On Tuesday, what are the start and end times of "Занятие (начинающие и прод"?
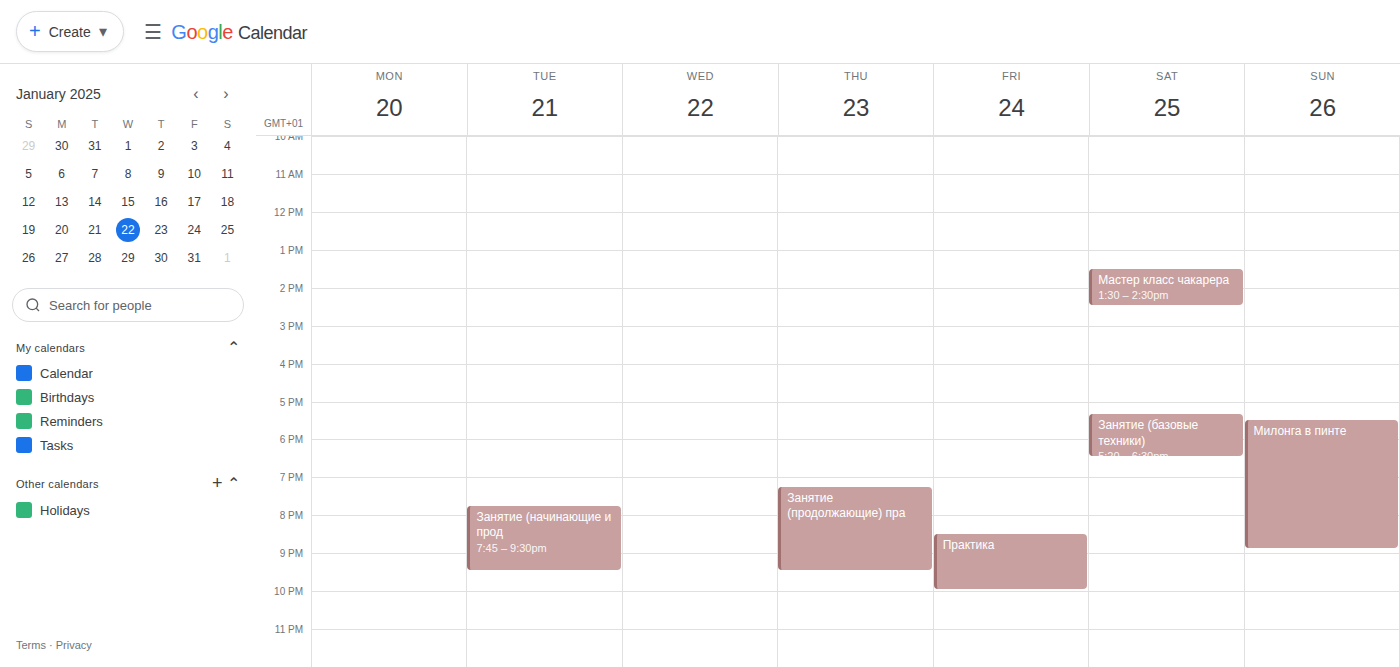
7:45 PM to 9:30 PM